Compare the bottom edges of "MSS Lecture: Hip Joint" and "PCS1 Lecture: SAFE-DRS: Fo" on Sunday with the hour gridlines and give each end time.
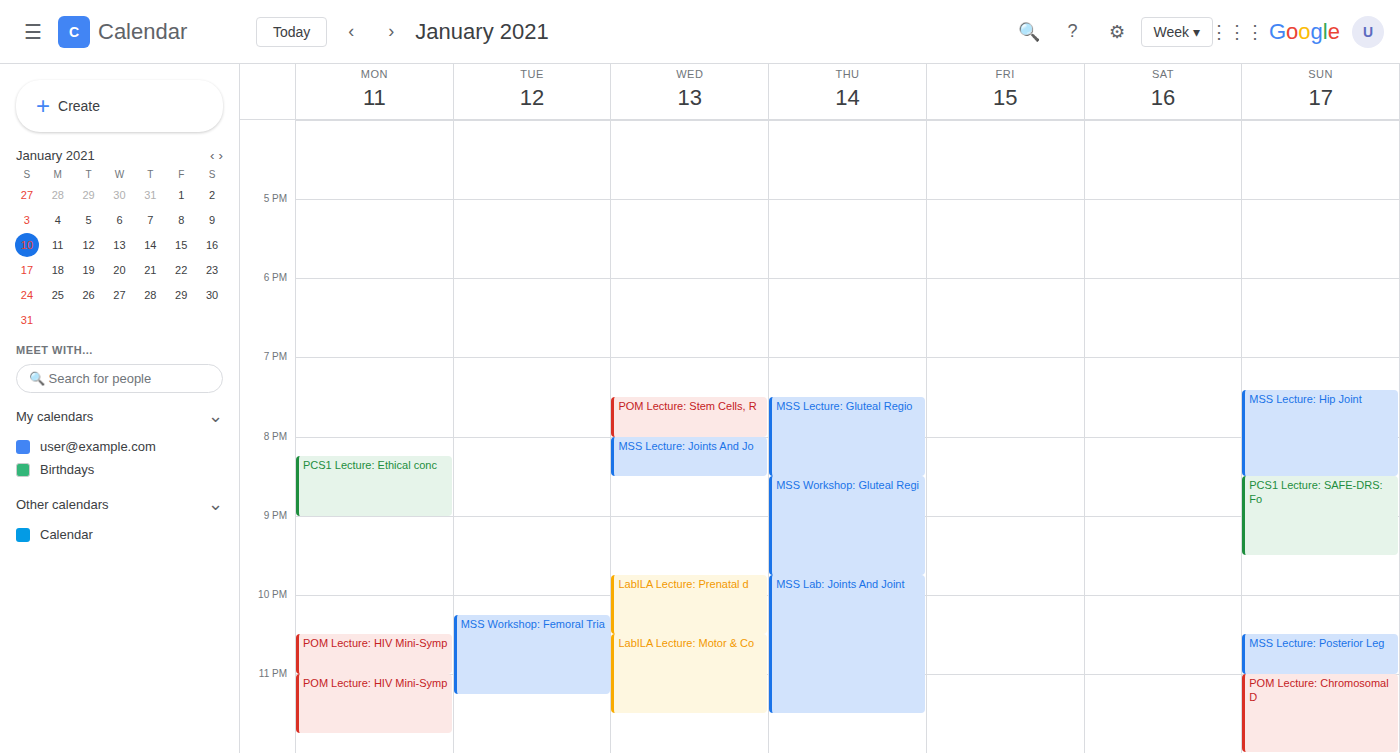
"MSS Lecture: Hip Joint": 8:30 PM, halfway between the 8 PM and 9 PM lines. "PCS1 Lecture: SAFE-DRS: Fo": 9:30 PM, halfway between the 9 PM and 10 PM lines.